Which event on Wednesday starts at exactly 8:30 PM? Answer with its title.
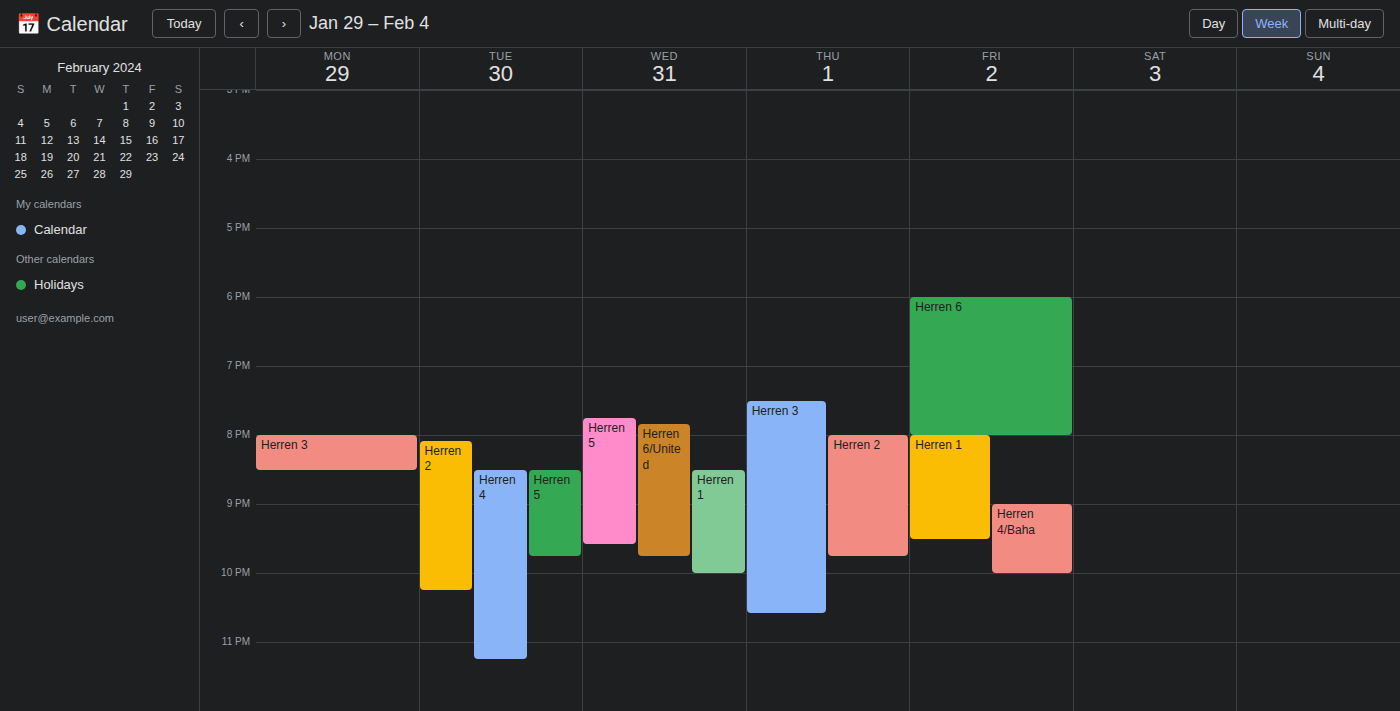
"Herren 1"